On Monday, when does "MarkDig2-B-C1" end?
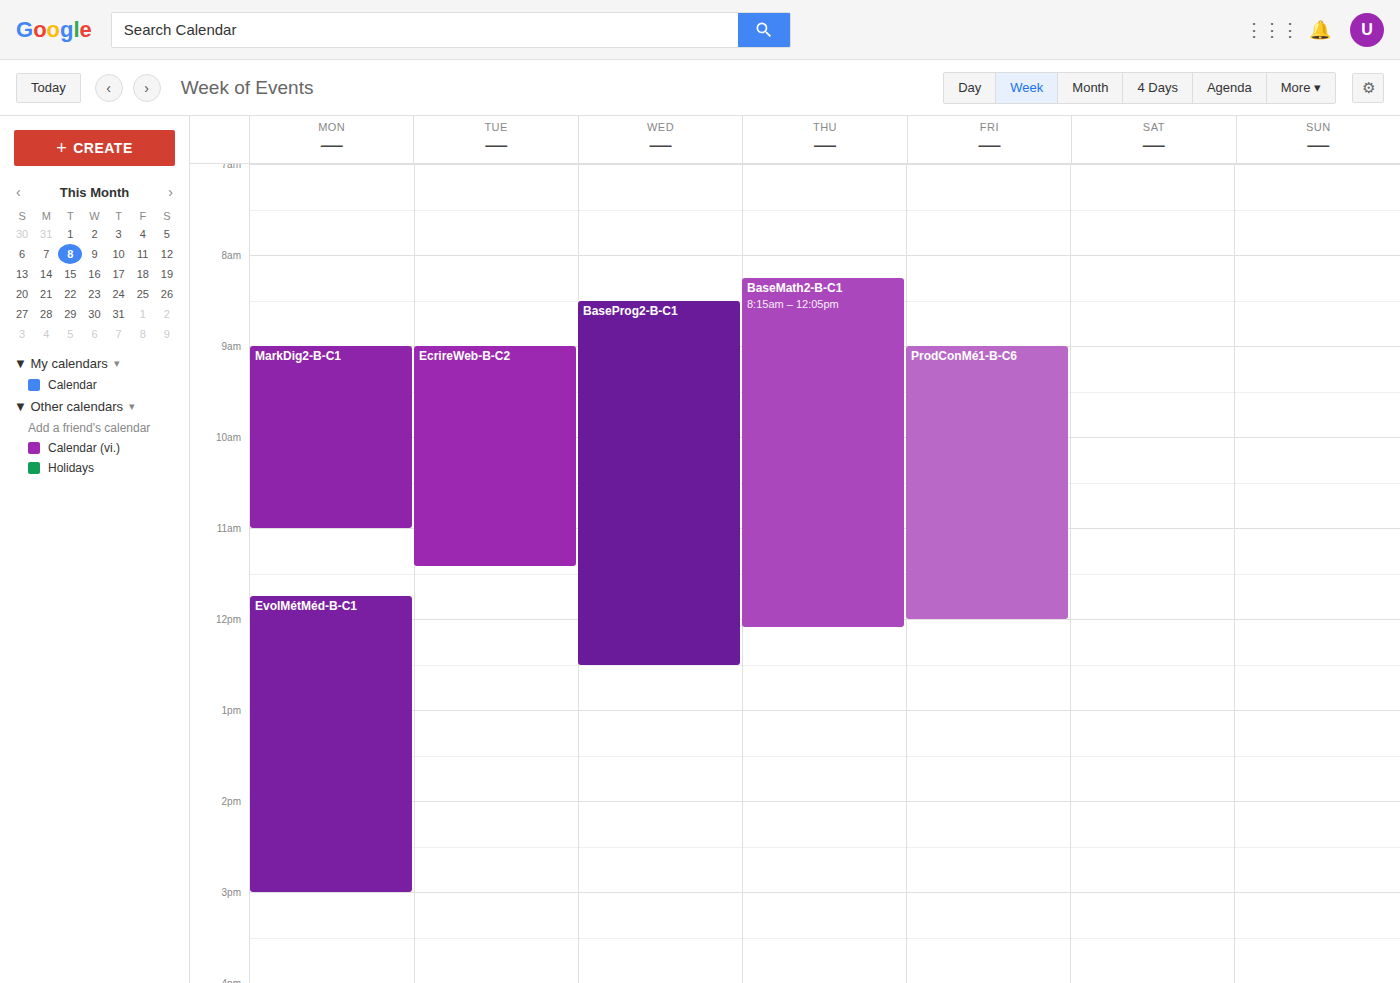
11:00 AM